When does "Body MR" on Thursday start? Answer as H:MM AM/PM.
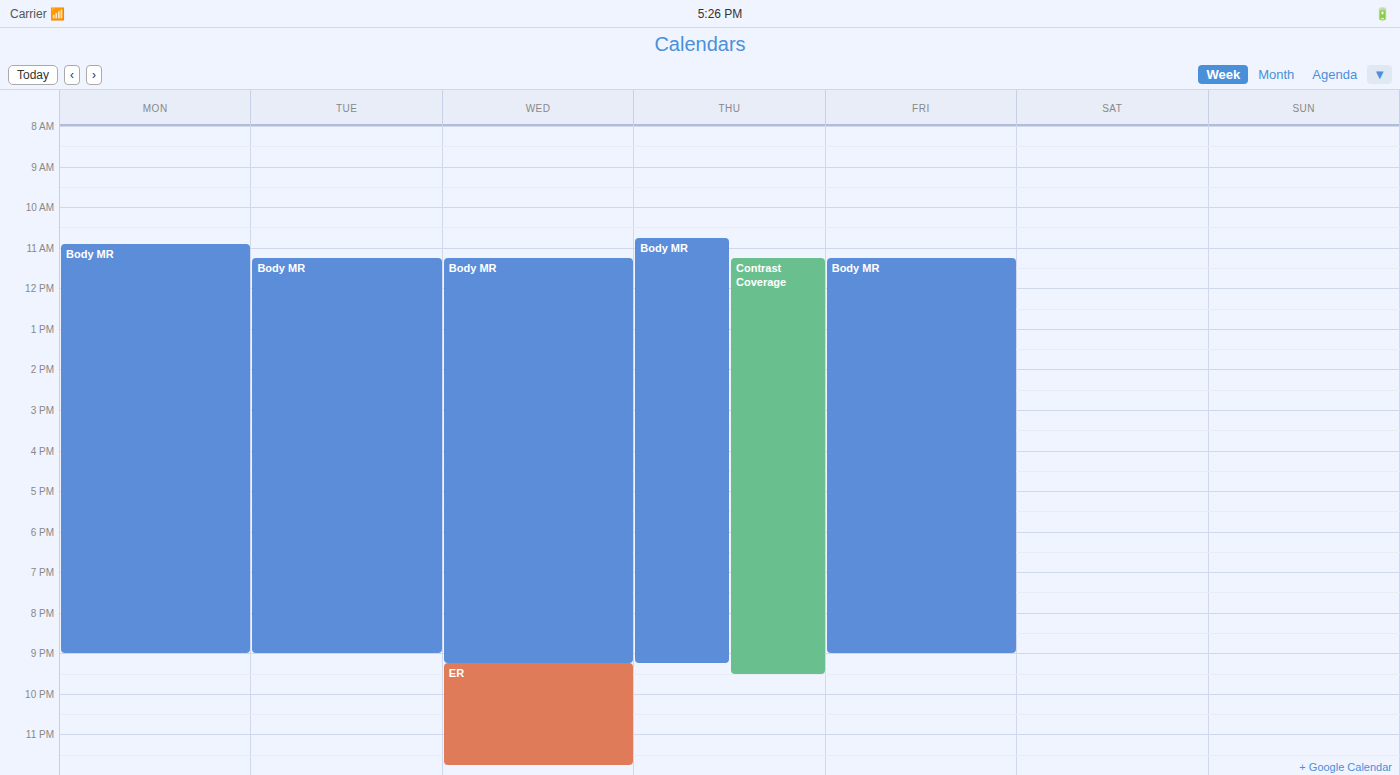
10:45 AM